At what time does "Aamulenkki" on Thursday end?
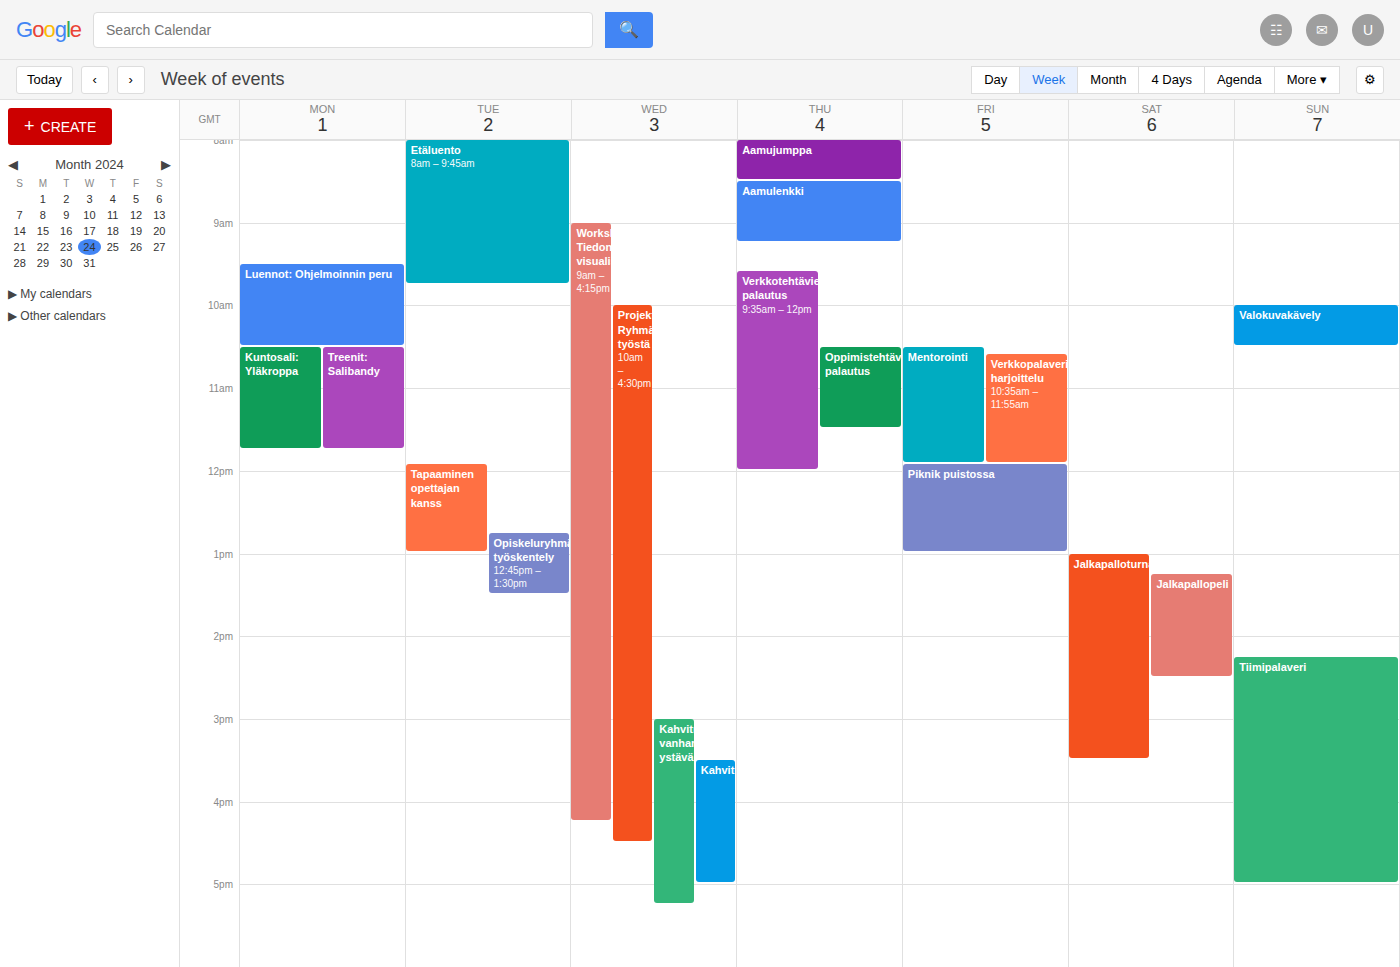
9:15 AM